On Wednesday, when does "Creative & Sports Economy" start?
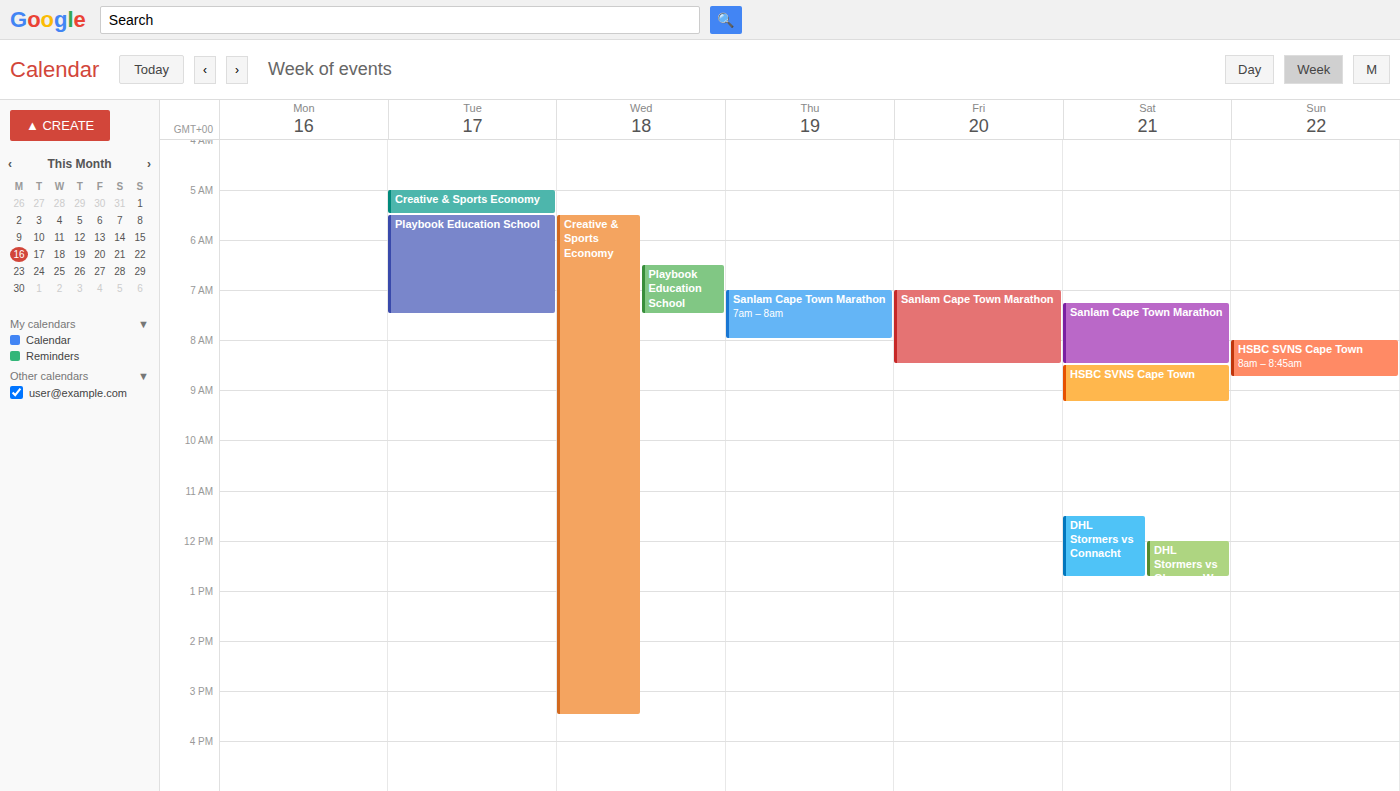
5:30 AM